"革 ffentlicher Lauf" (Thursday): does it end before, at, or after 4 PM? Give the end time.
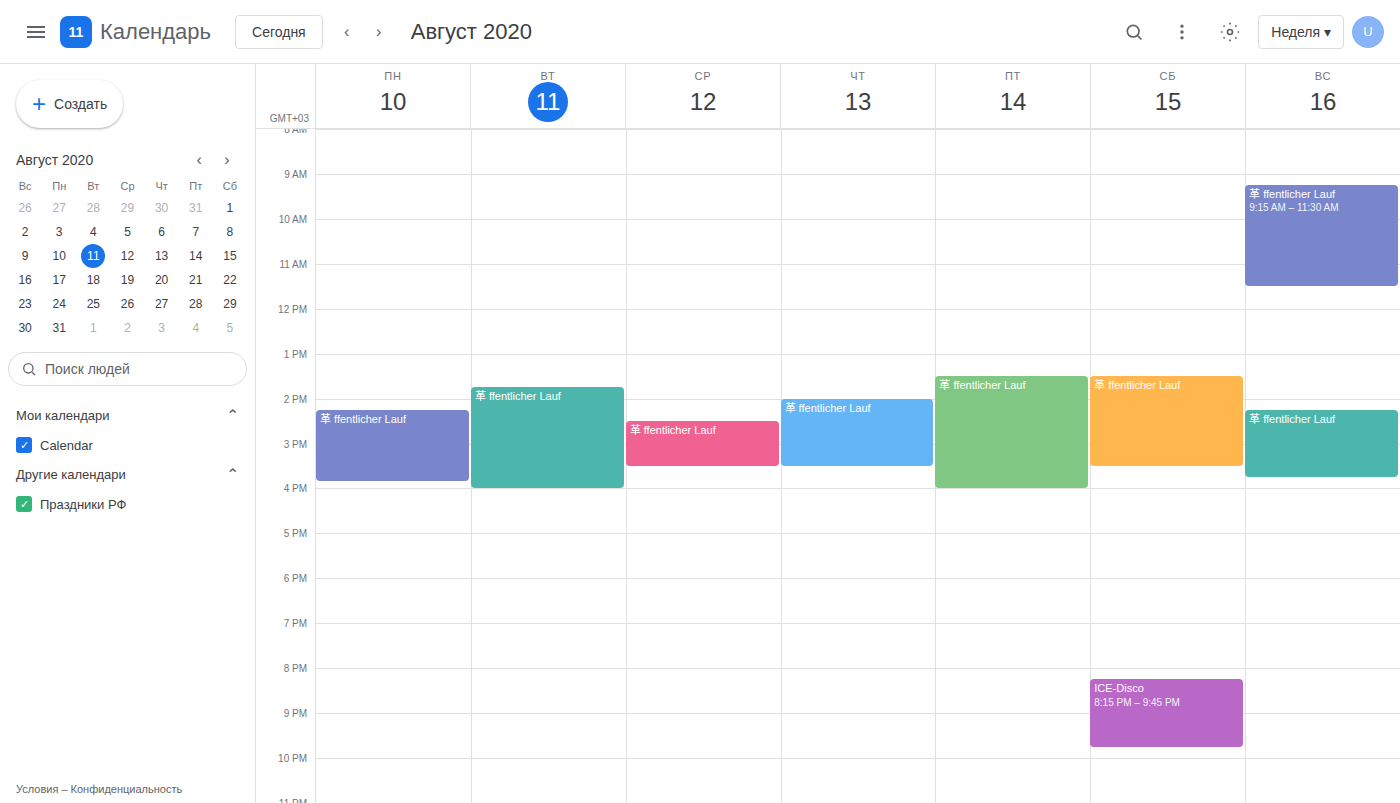
3:30 PM -- before 4 PM, 30 minutes above the 4 PM line.